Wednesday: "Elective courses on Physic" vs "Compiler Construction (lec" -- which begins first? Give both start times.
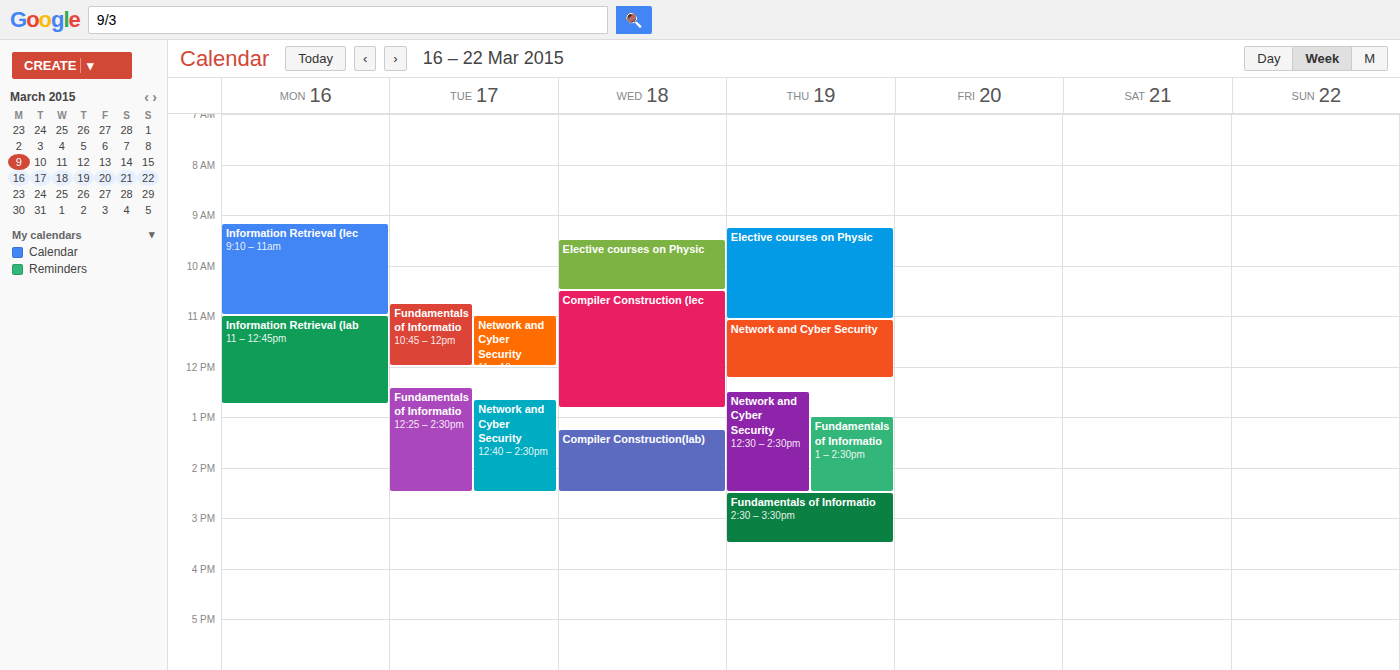
"Elective courses on Physic" 9:30 AM; "Compiler Construction (lec" 10:30 AM.